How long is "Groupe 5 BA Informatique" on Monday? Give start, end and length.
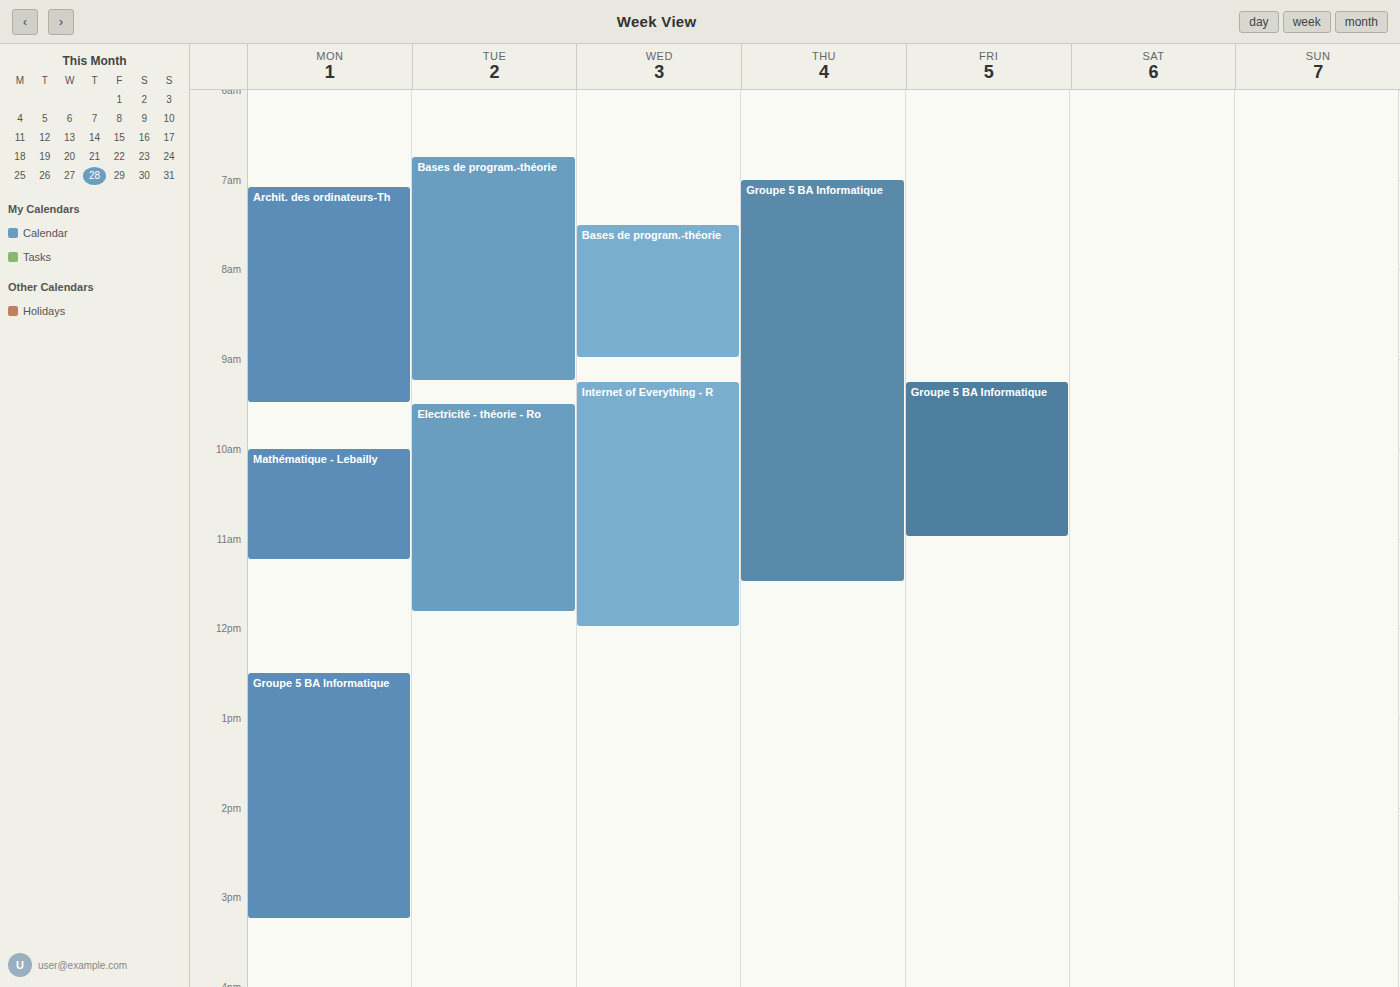
12:30 PM to 3:15 PM, 2 hours 45 minutes